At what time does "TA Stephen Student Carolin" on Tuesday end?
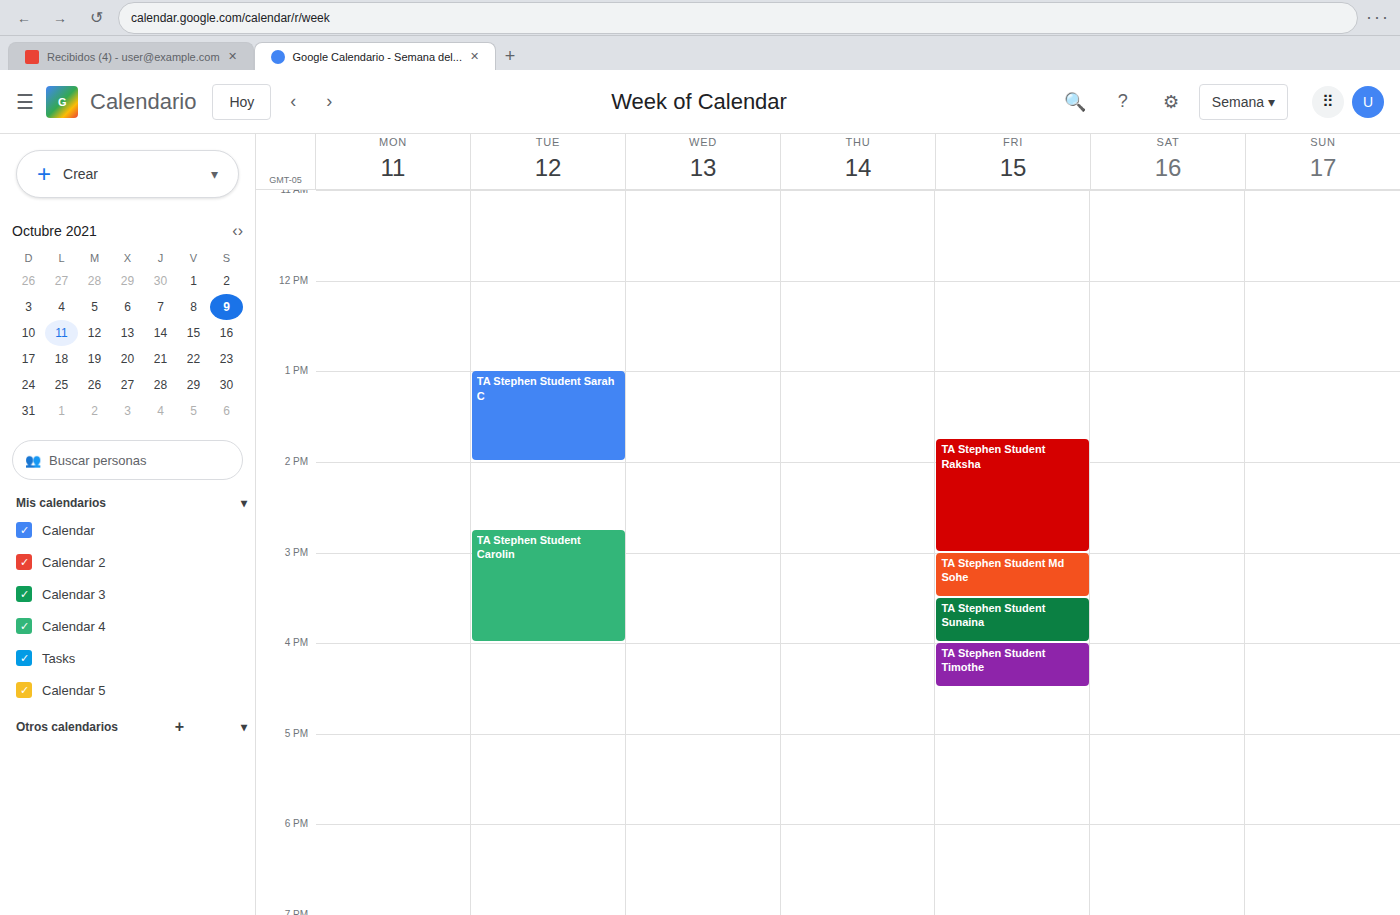
4:00 PM